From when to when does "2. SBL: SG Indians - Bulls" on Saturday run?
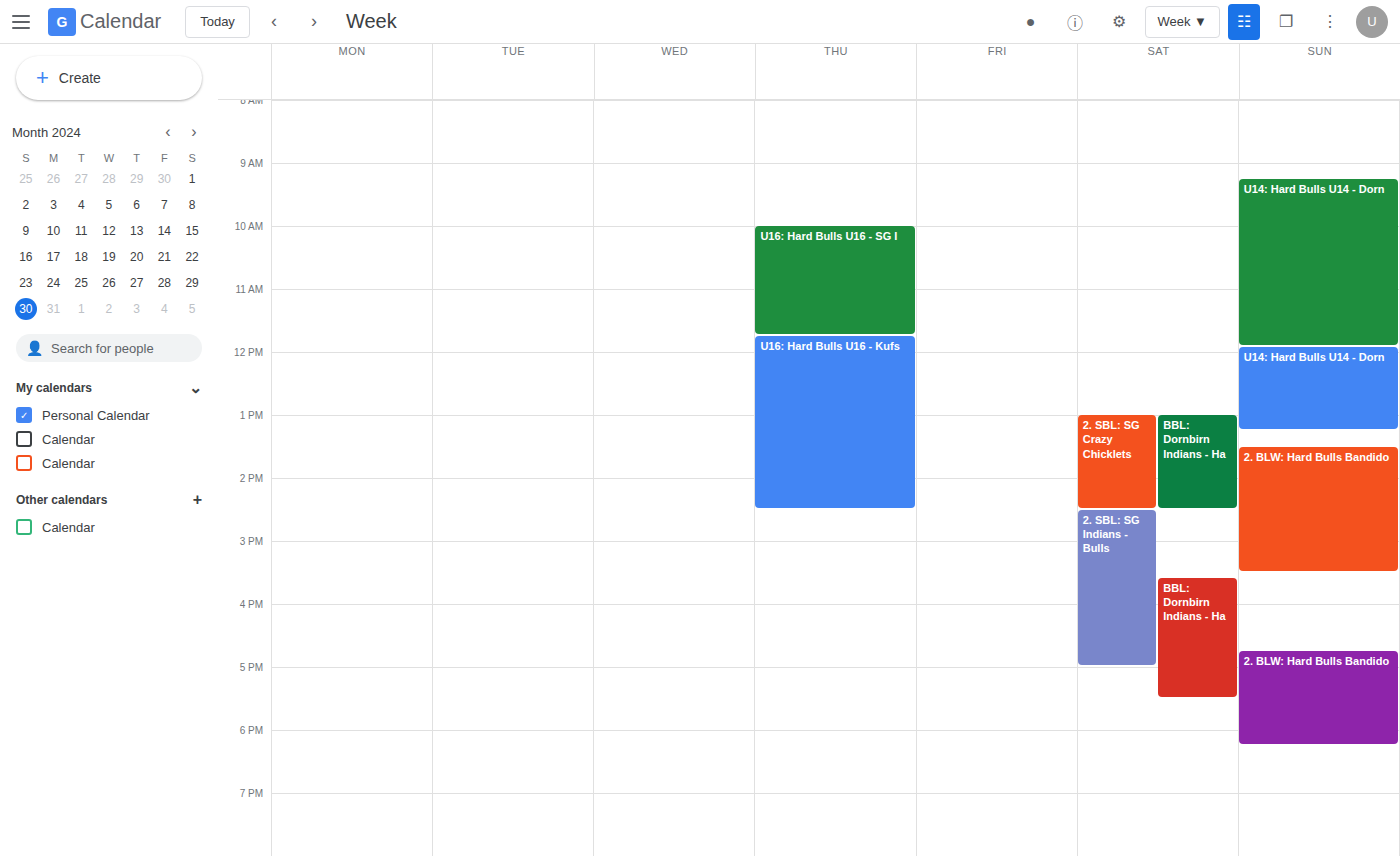
2:30 PM to 5:00 PM